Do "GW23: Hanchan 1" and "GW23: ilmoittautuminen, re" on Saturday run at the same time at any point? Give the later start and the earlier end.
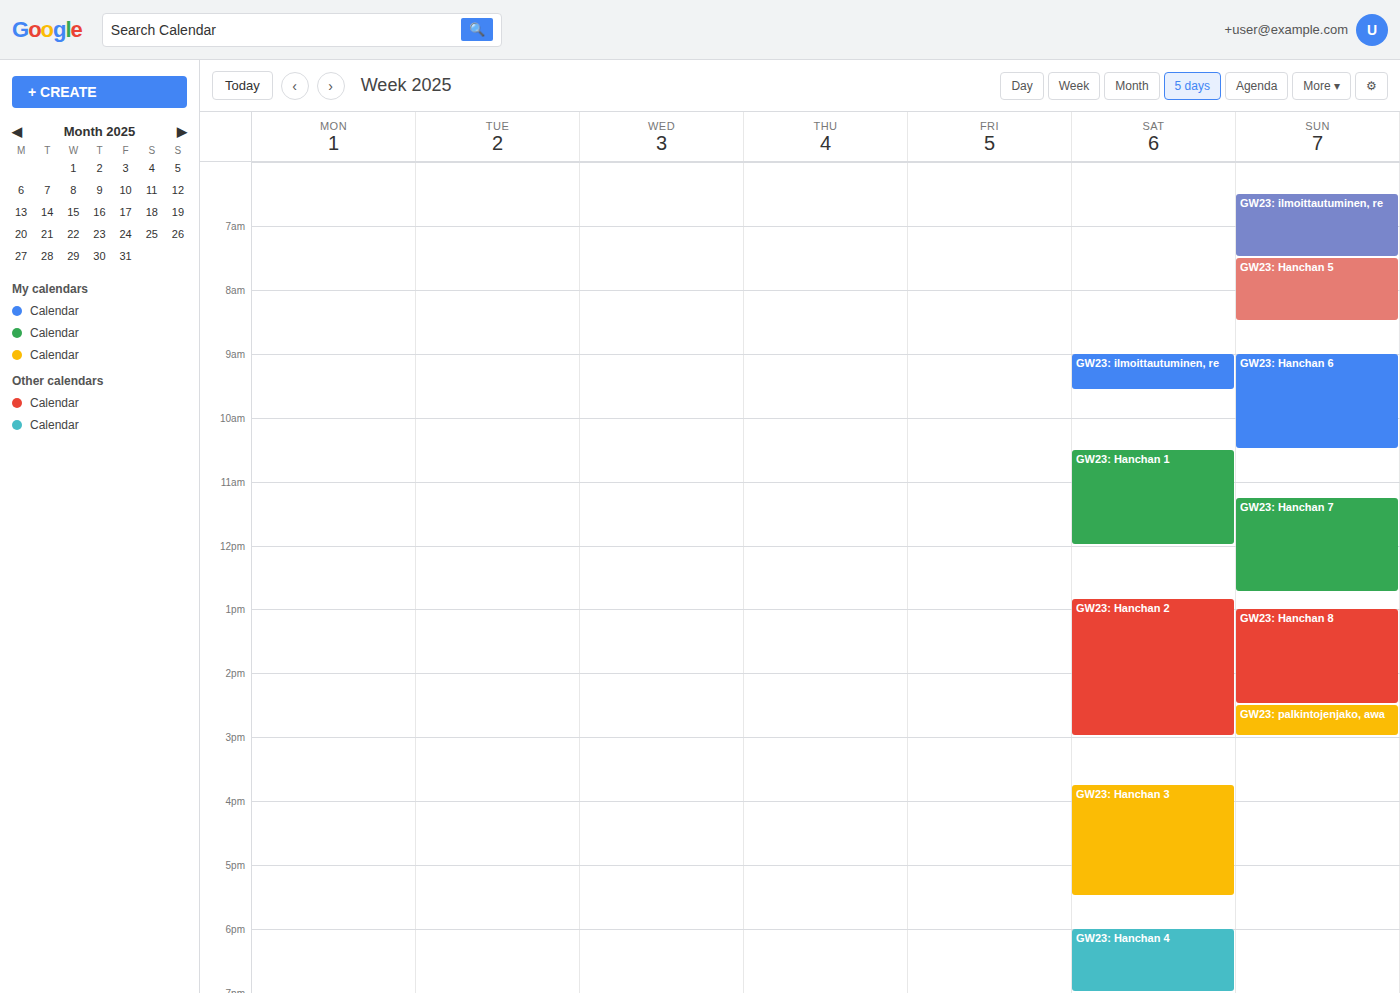
"GW23: ilmoittautuminen, re" ends at 9:35 AM and "GW23: Hanchan 1" starts at 10:30 AM -- no overlap.